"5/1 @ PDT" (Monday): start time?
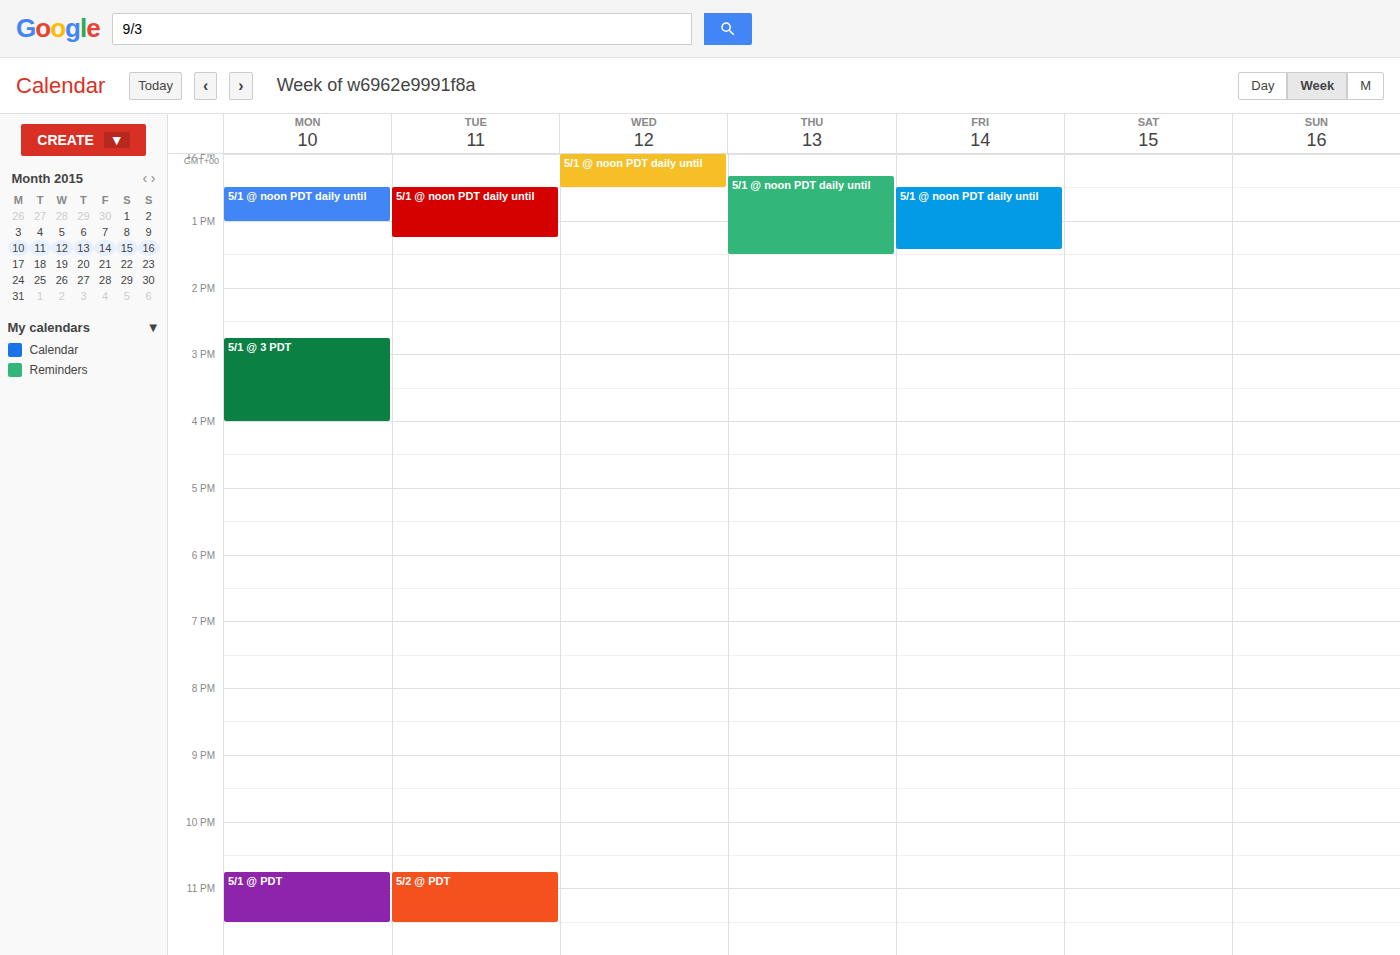
10:45 PM